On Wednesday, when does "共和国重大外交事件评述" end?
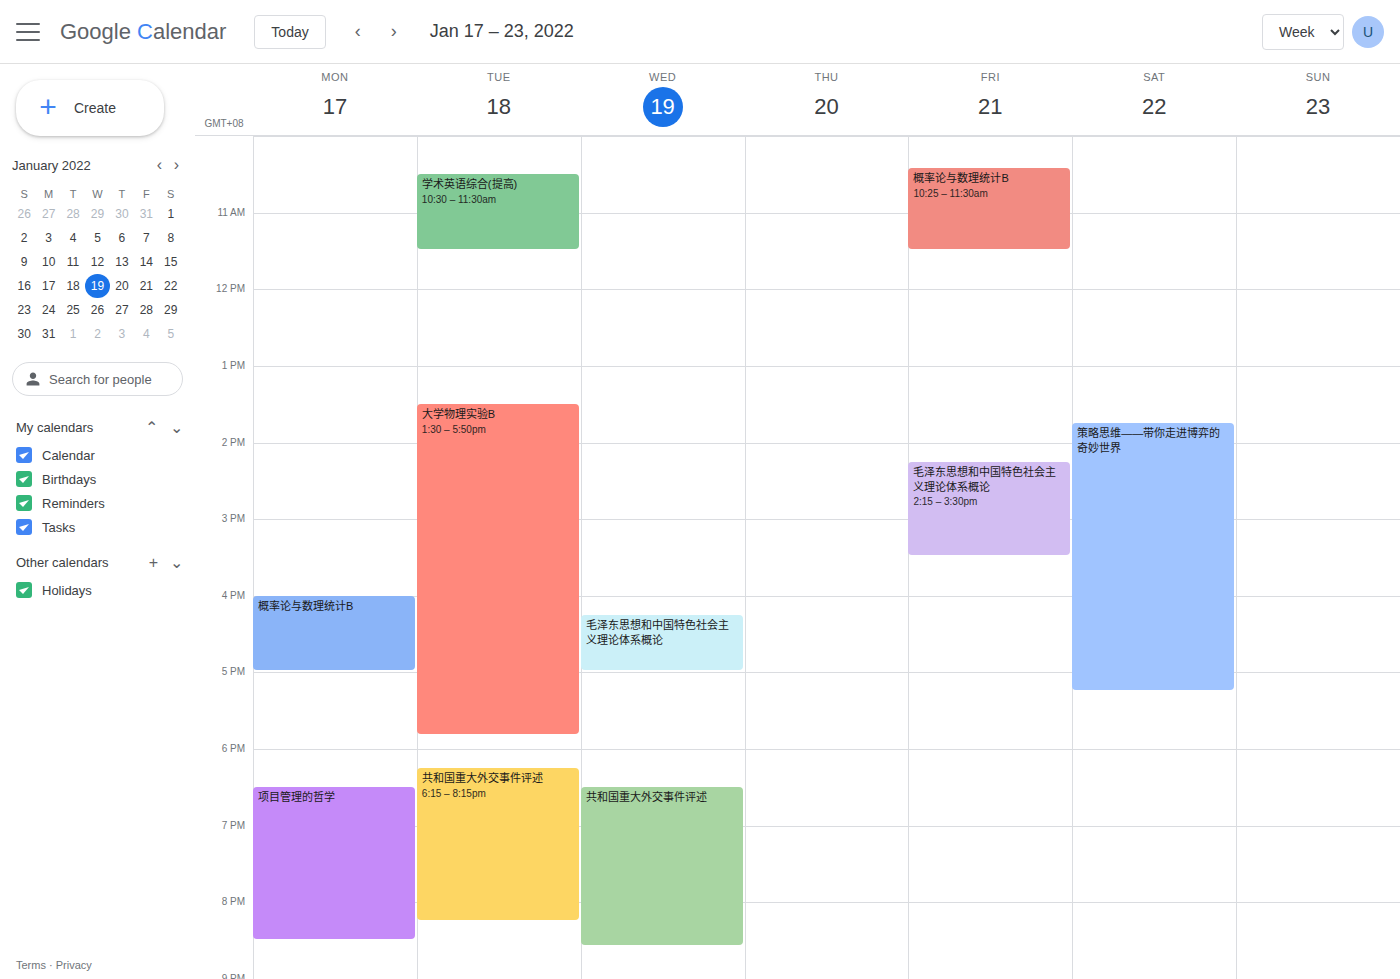
20:35